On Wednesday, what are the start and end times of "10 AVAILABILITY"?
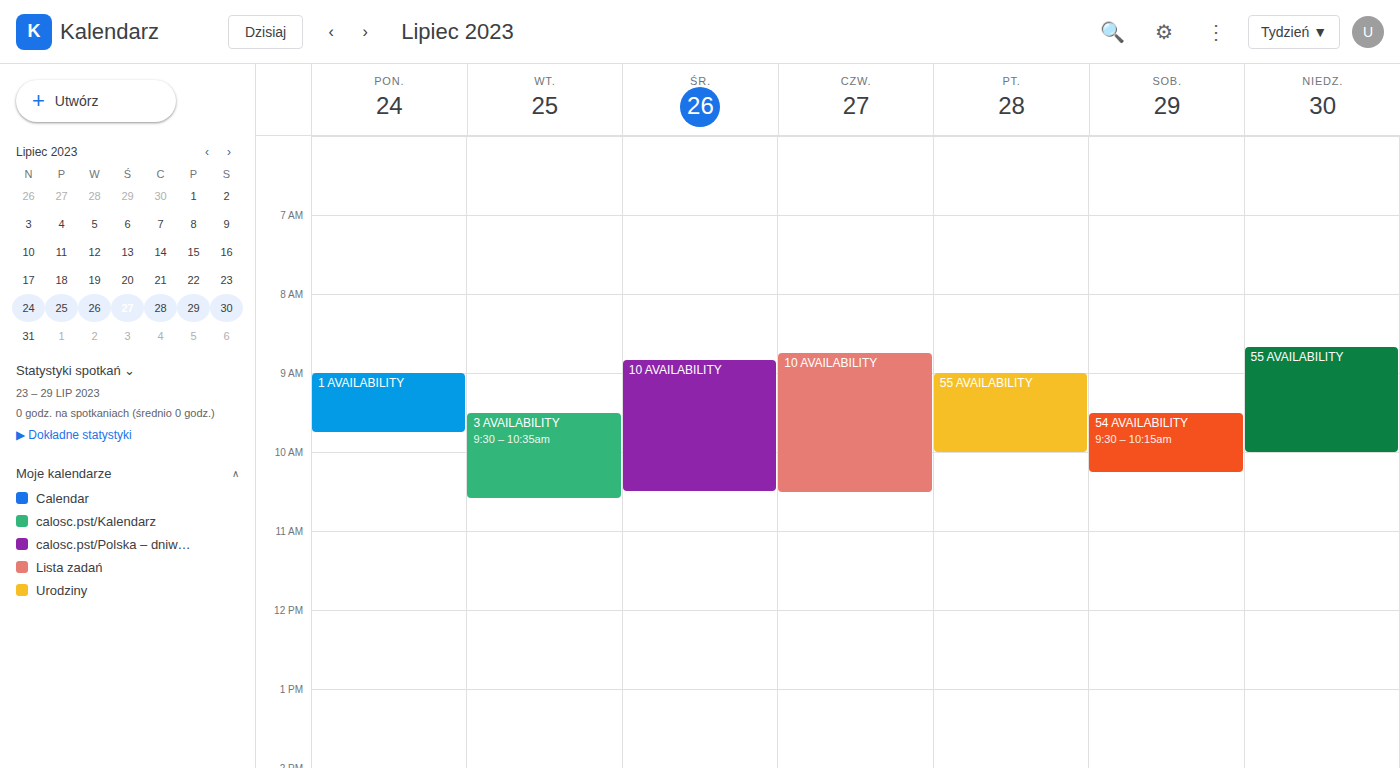
8:50 AM to 10:30 AM